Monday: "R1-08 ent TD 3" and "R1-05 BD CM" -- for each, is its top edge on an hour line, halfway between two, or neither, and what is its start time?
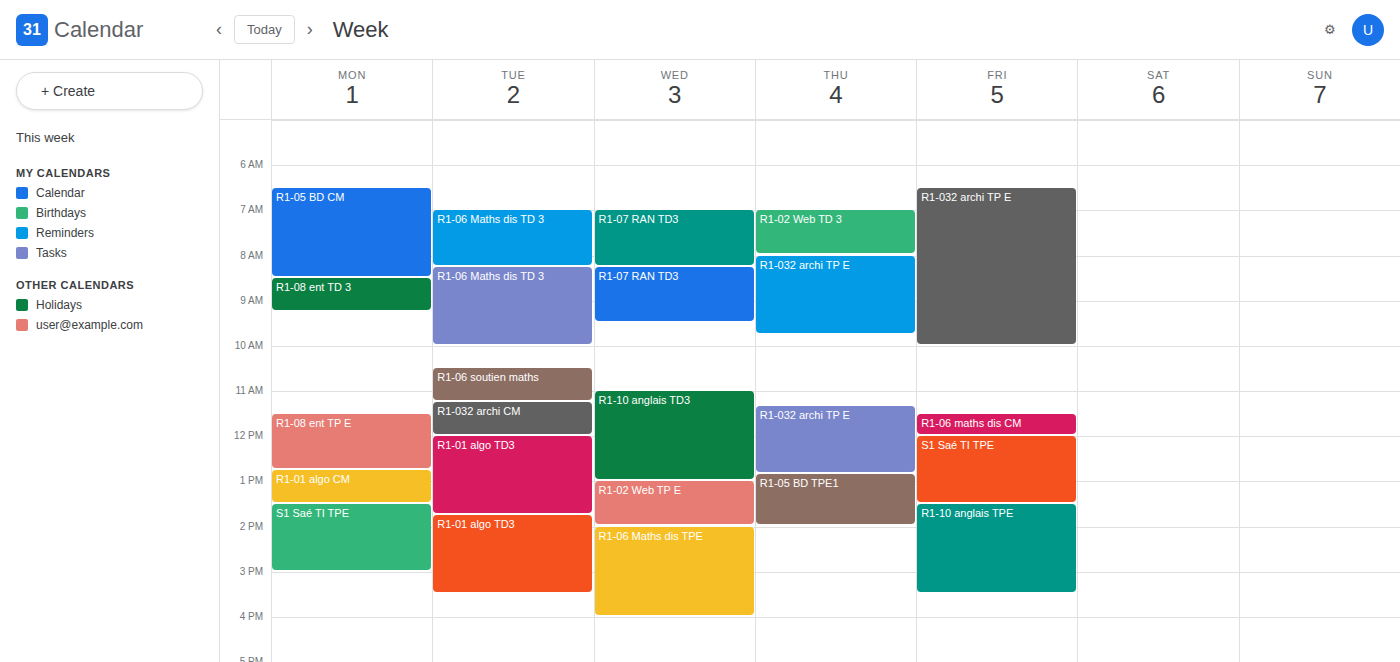
"R1-08 ent TD 3": 08:30, halfway between the 08:00 and 09:00 lines. "R1-05 BD CM": 06:30, halfway between the 06:00 and 07:00 lines.